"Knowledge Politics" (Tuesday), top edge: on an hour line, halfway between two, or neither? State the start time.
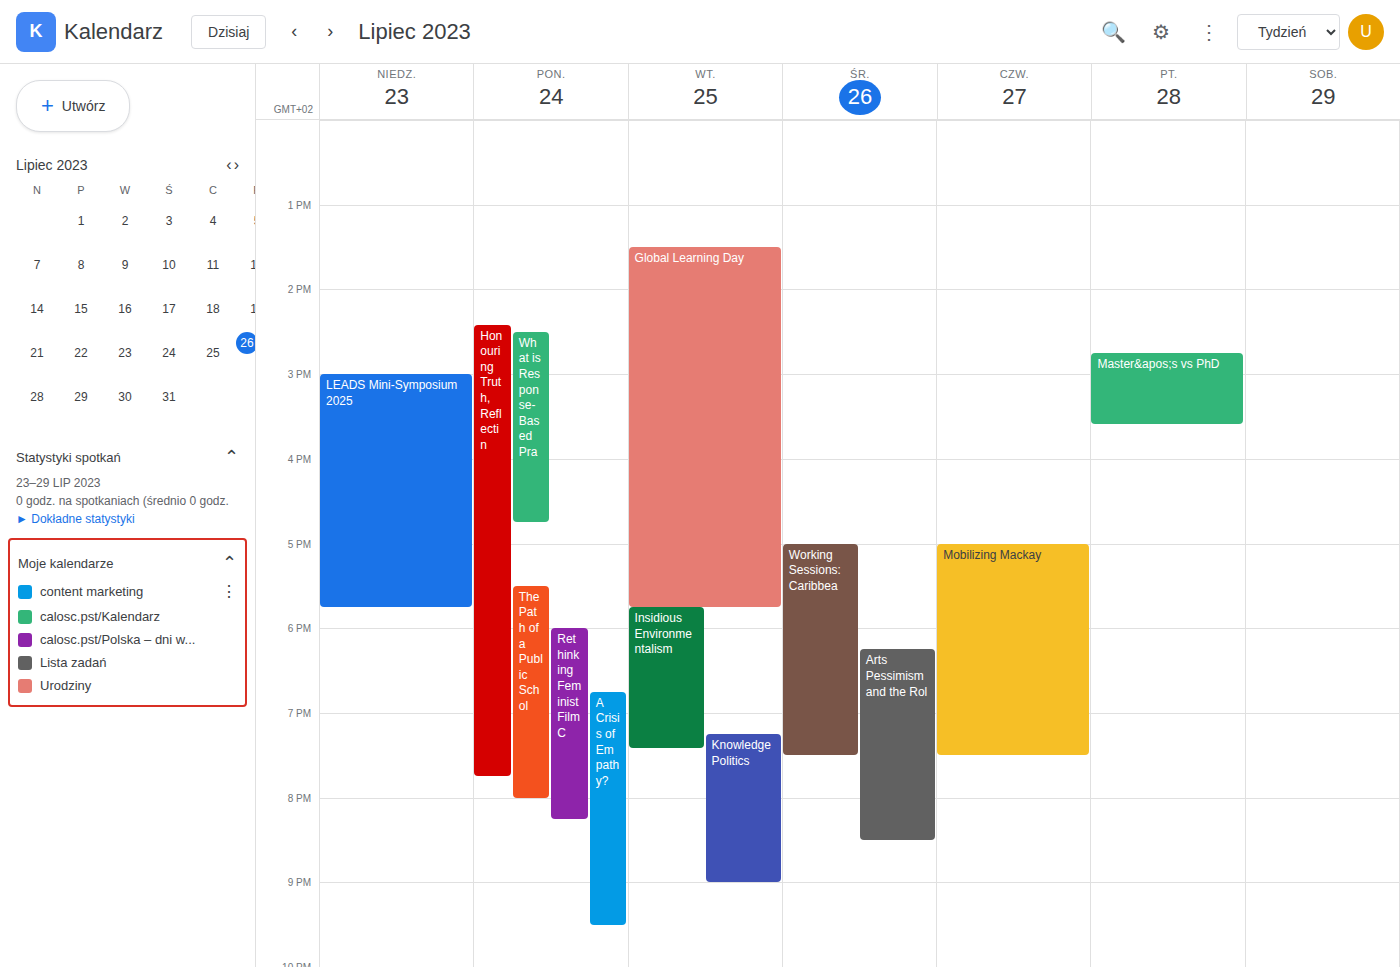
19:15 -- neither: a quarter of the way from the 19:00 line to the 20:00 line.